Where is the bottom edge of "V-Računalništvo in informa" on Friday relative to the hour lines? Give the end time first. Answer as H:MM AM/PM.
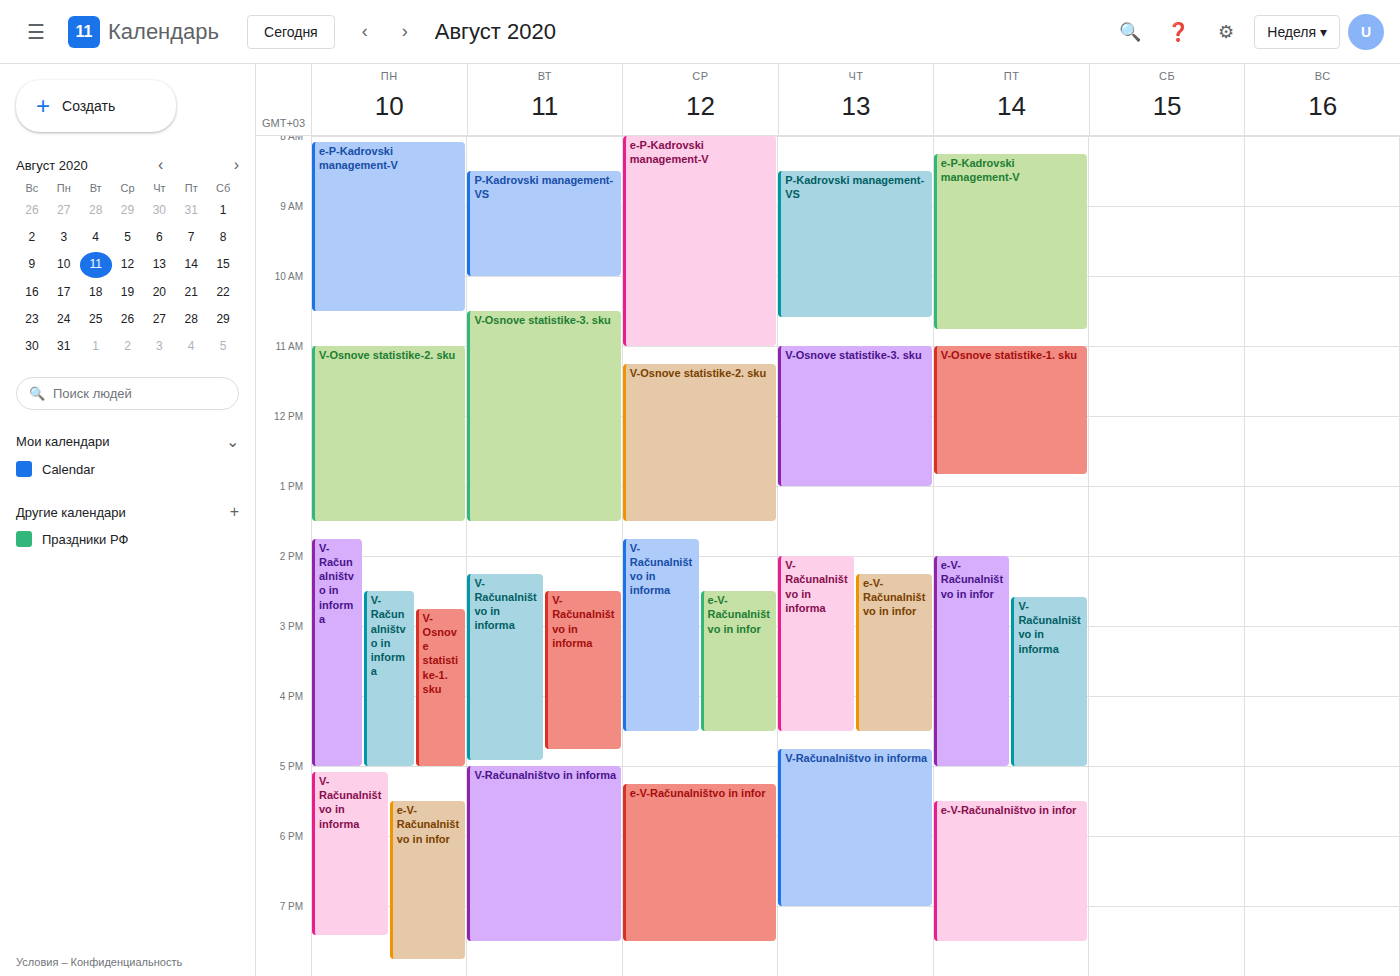
5:00 PM -- exactly on the 5 PM line.